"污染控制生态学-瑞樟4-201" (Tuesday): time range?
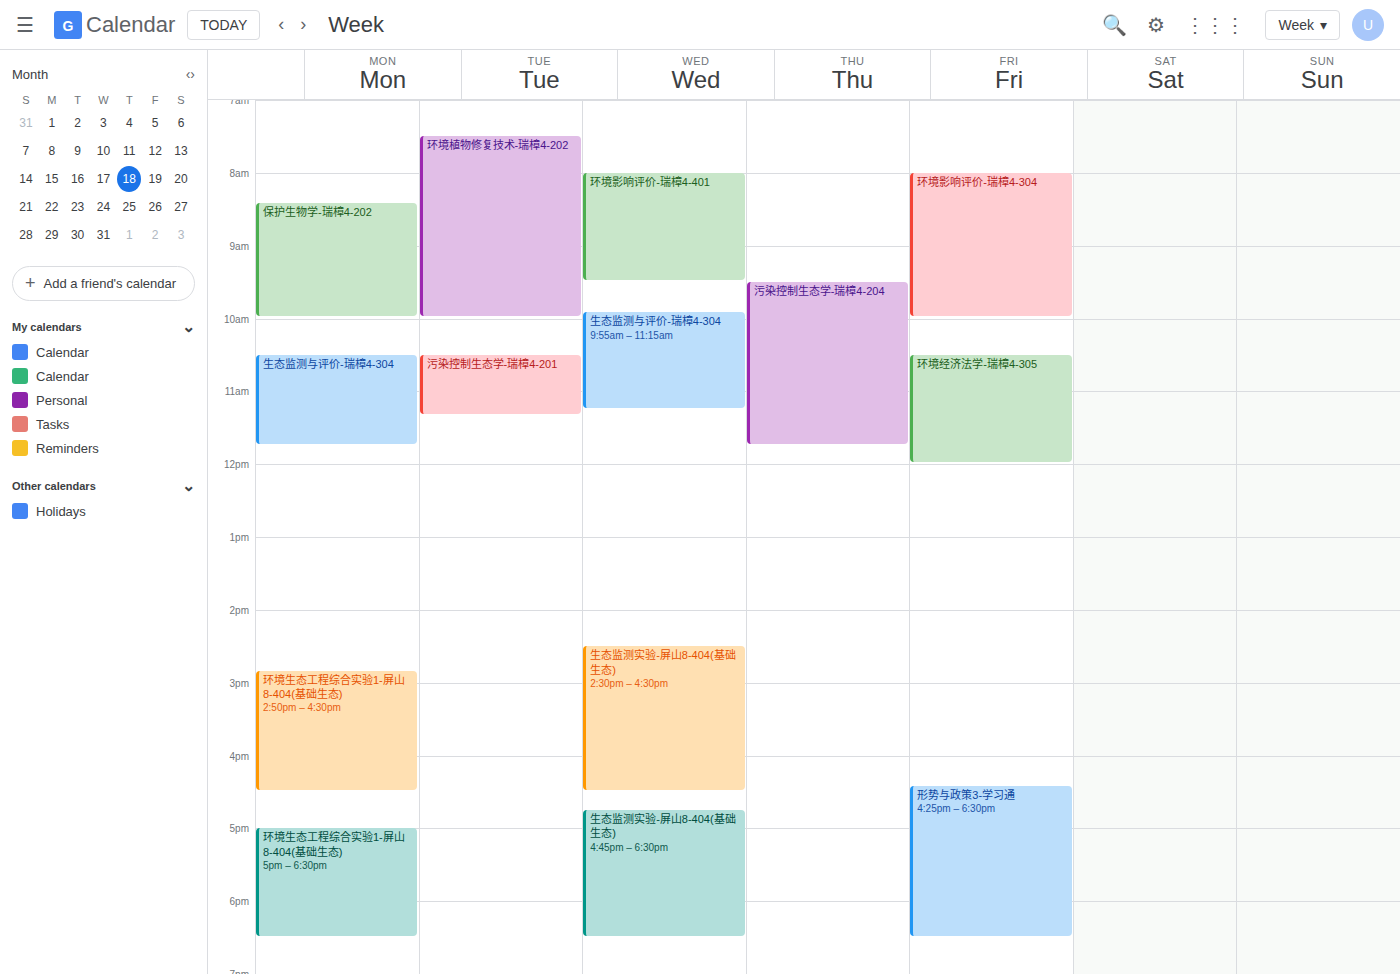
10:30 AM to 11:20 AM